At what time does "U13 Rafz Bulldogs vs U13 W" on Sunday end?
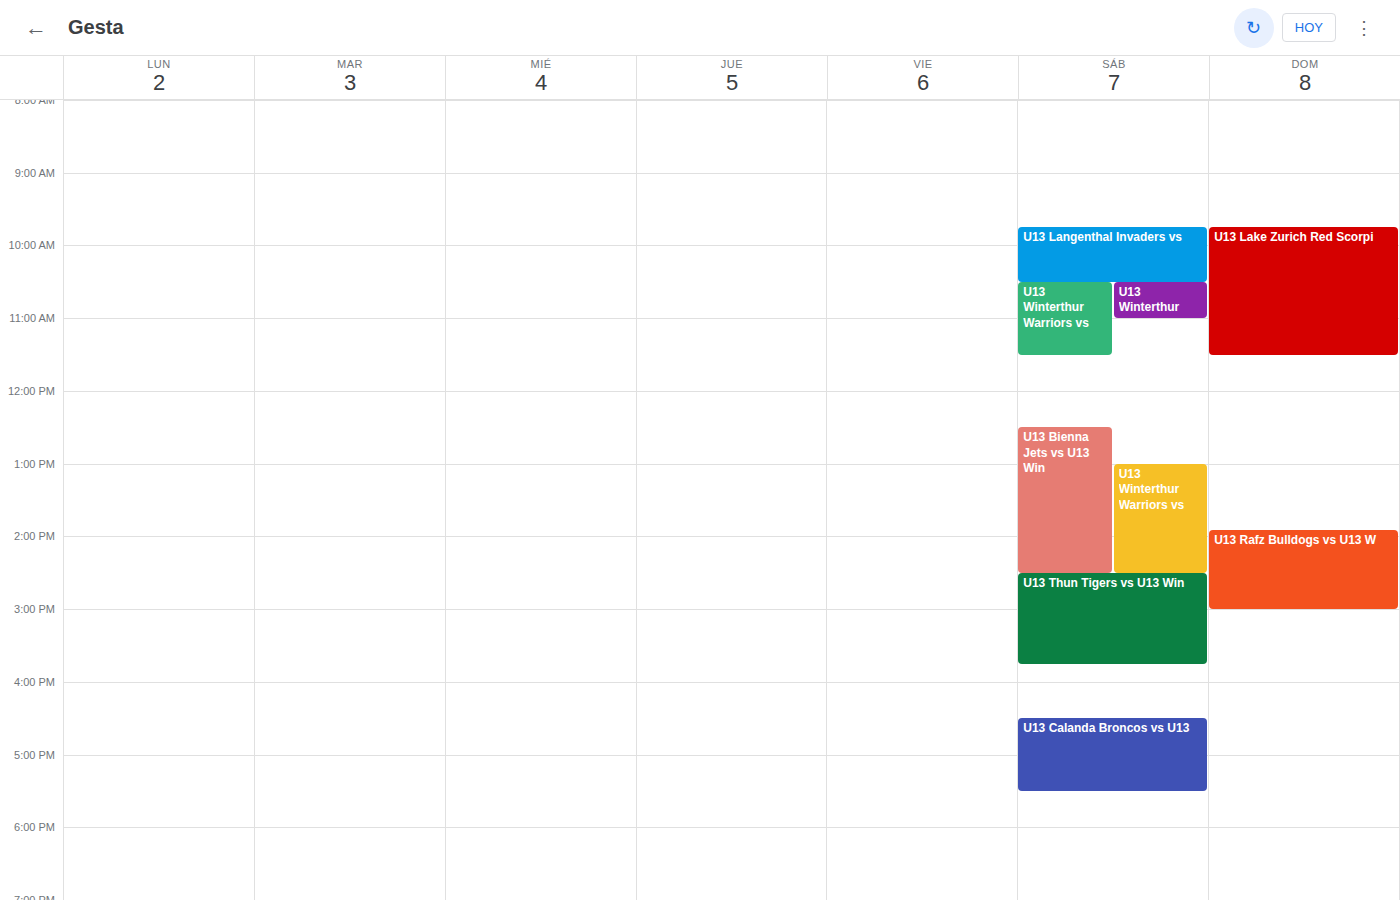
3:00 PM